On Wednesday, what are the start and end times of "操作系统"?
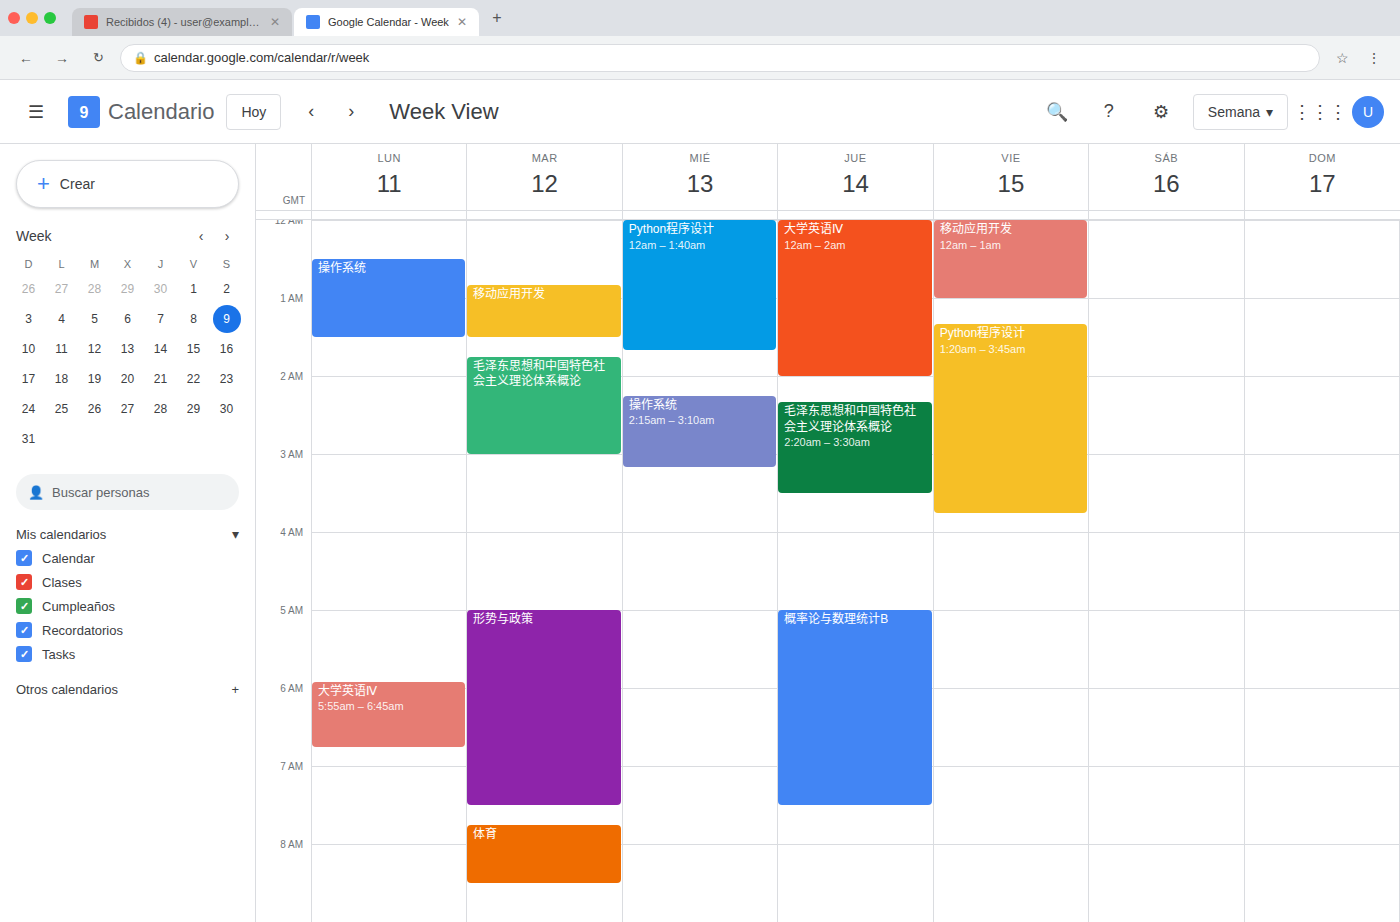
02:15 to 03:10